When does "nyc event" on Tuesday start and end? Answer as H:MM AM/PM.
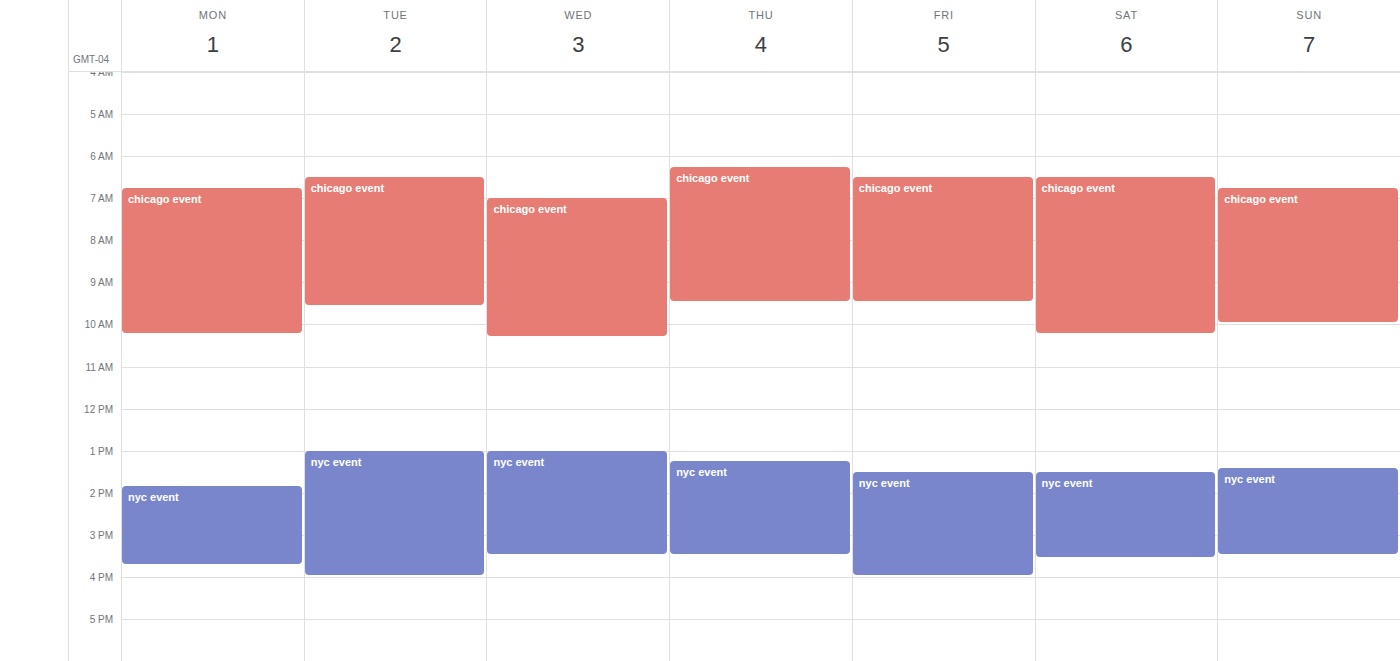
1:00 PM to 4:00 PM